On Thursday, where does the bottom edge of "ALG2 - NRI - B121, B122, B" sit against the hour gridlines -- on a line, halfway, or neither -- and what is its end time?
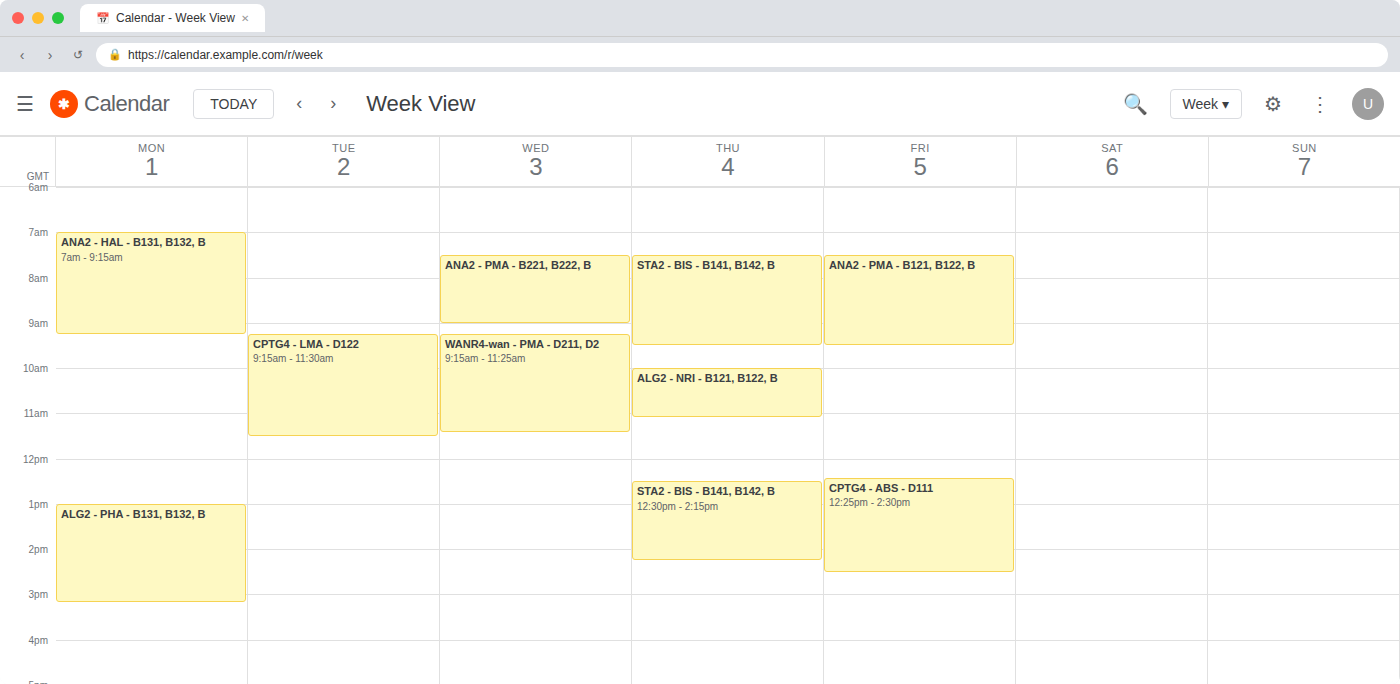
11:05 -- neither: 5 minutes below the 11:00 line and 55 minutes above the 12:00 line.